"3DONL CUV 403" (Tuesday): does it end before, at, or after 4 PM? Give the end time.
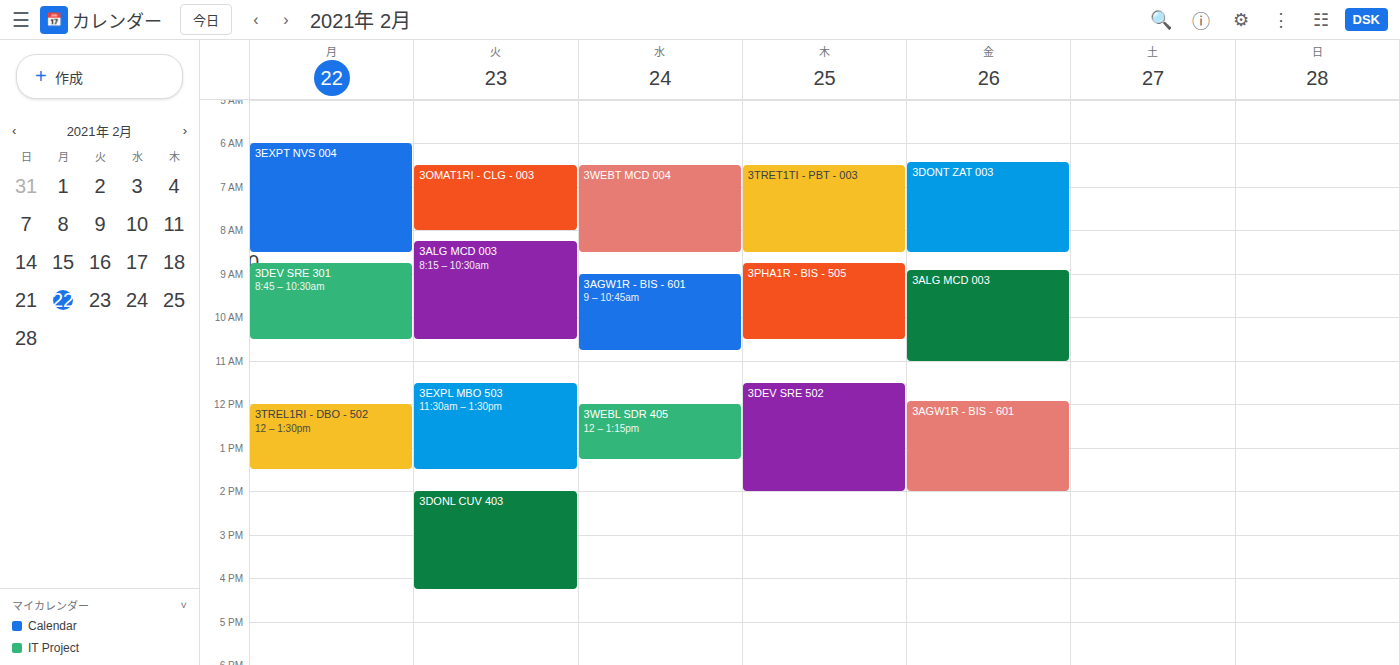
4:15 PM -- after 4 PM, 15 minutes below the 4 PM line.